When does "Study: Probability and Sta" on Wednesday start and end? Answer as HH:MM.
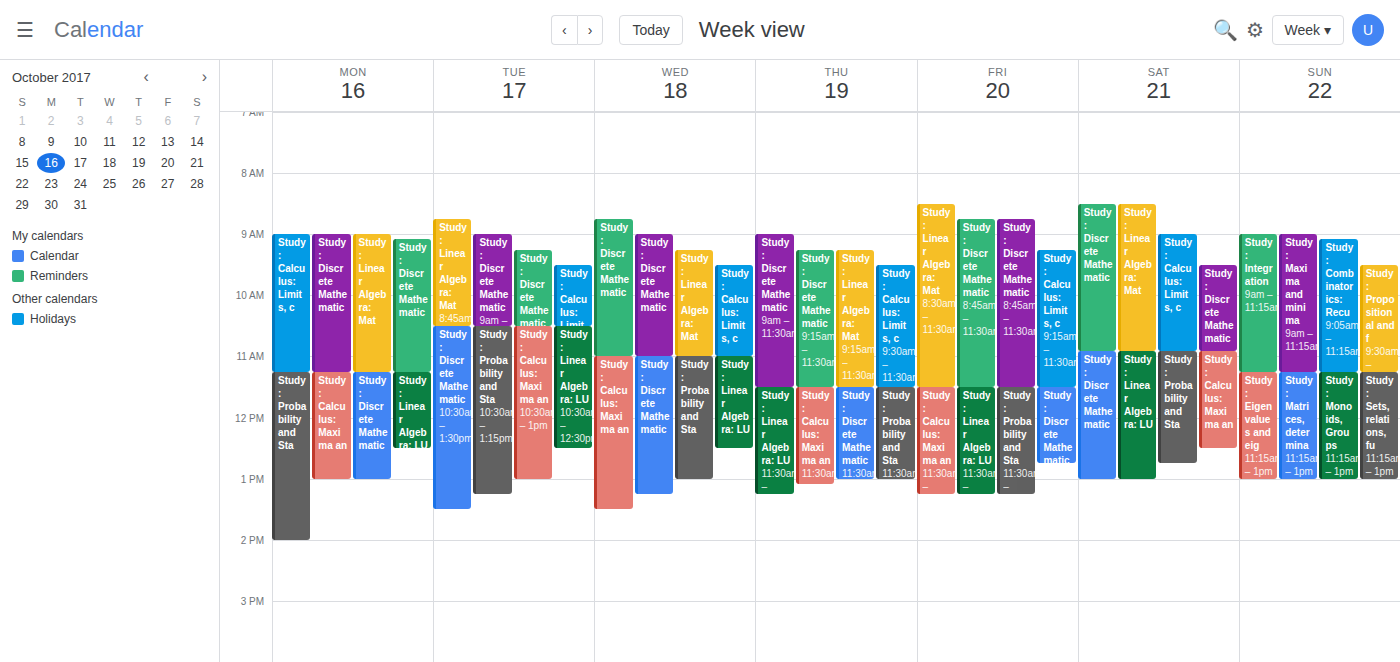
11:00 to 13:00